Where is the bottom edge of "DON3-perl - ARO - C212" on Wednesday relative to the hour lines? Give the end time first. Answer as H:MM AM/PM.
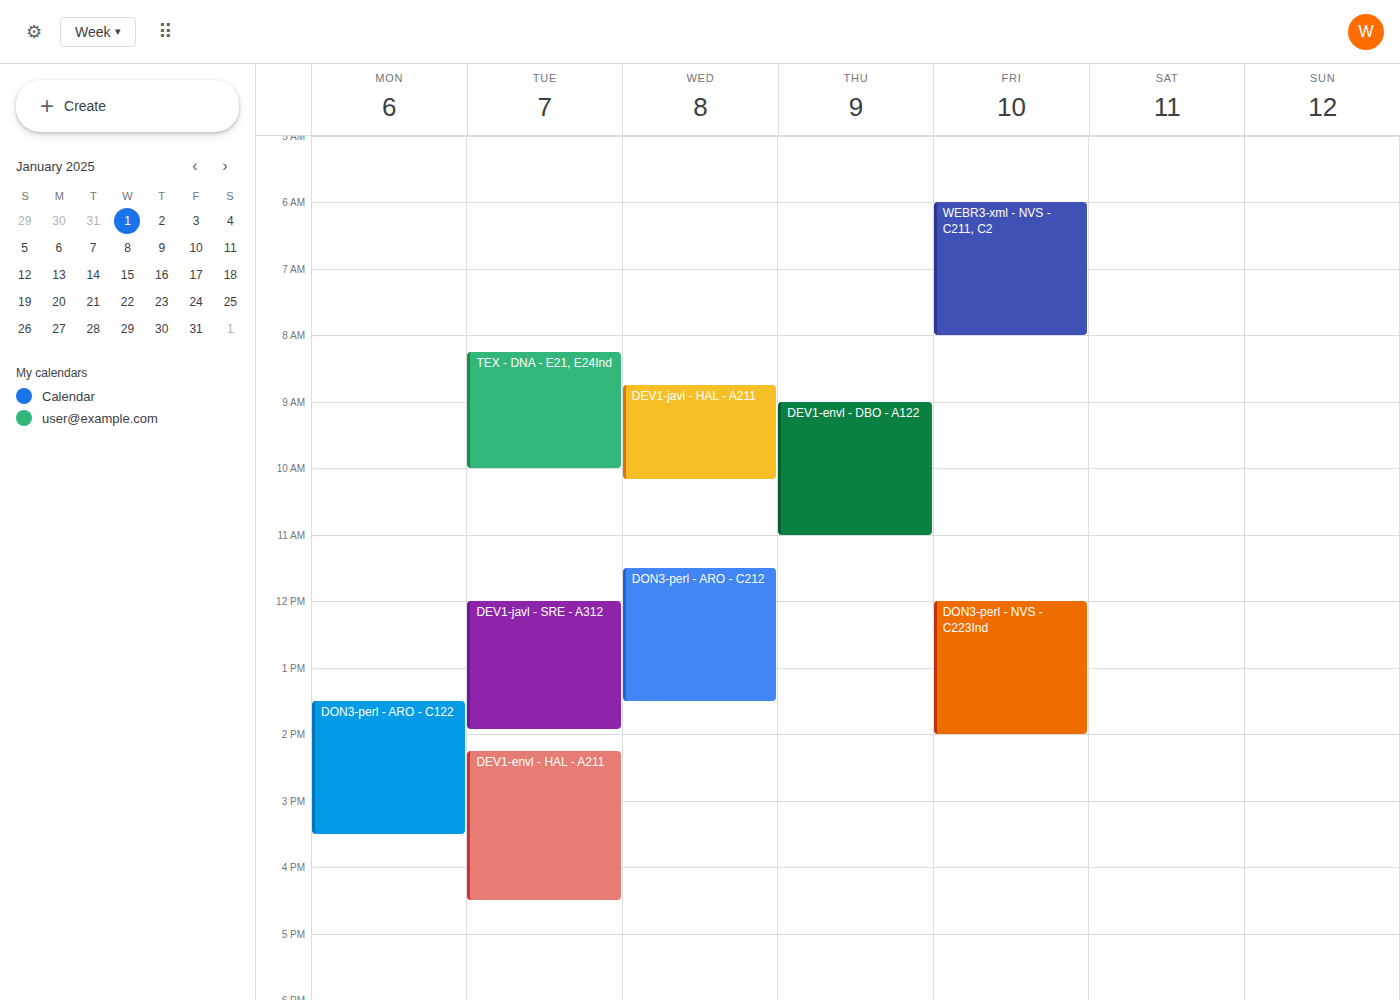
1:30 PM -- halfway between the 1 PM and 2 PM lines.